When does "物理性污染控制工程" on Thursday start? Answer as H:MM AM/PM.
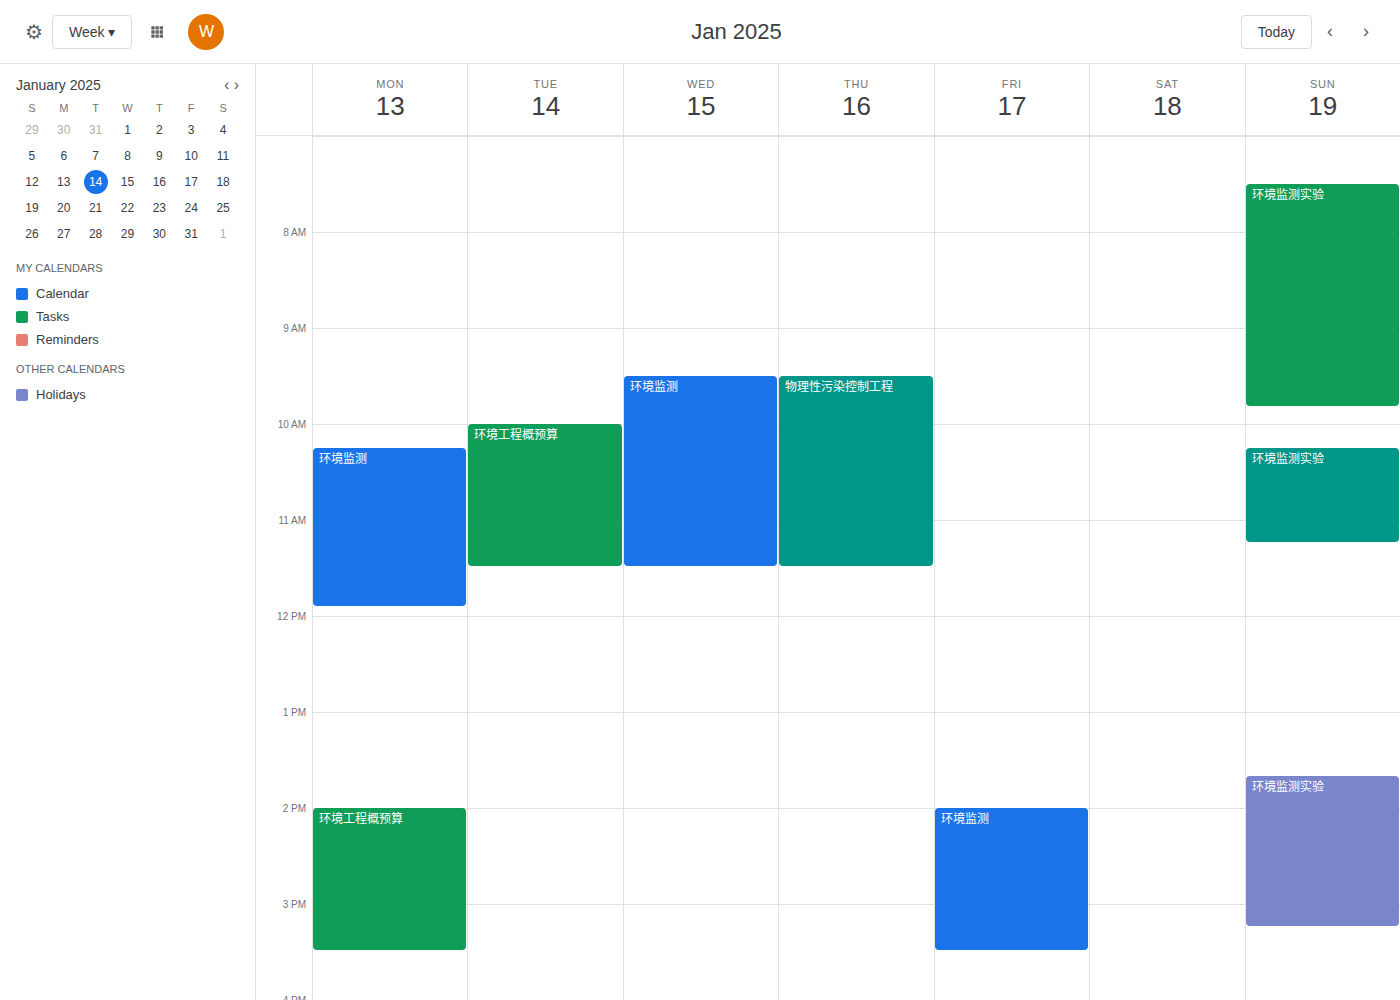
9:30 AM